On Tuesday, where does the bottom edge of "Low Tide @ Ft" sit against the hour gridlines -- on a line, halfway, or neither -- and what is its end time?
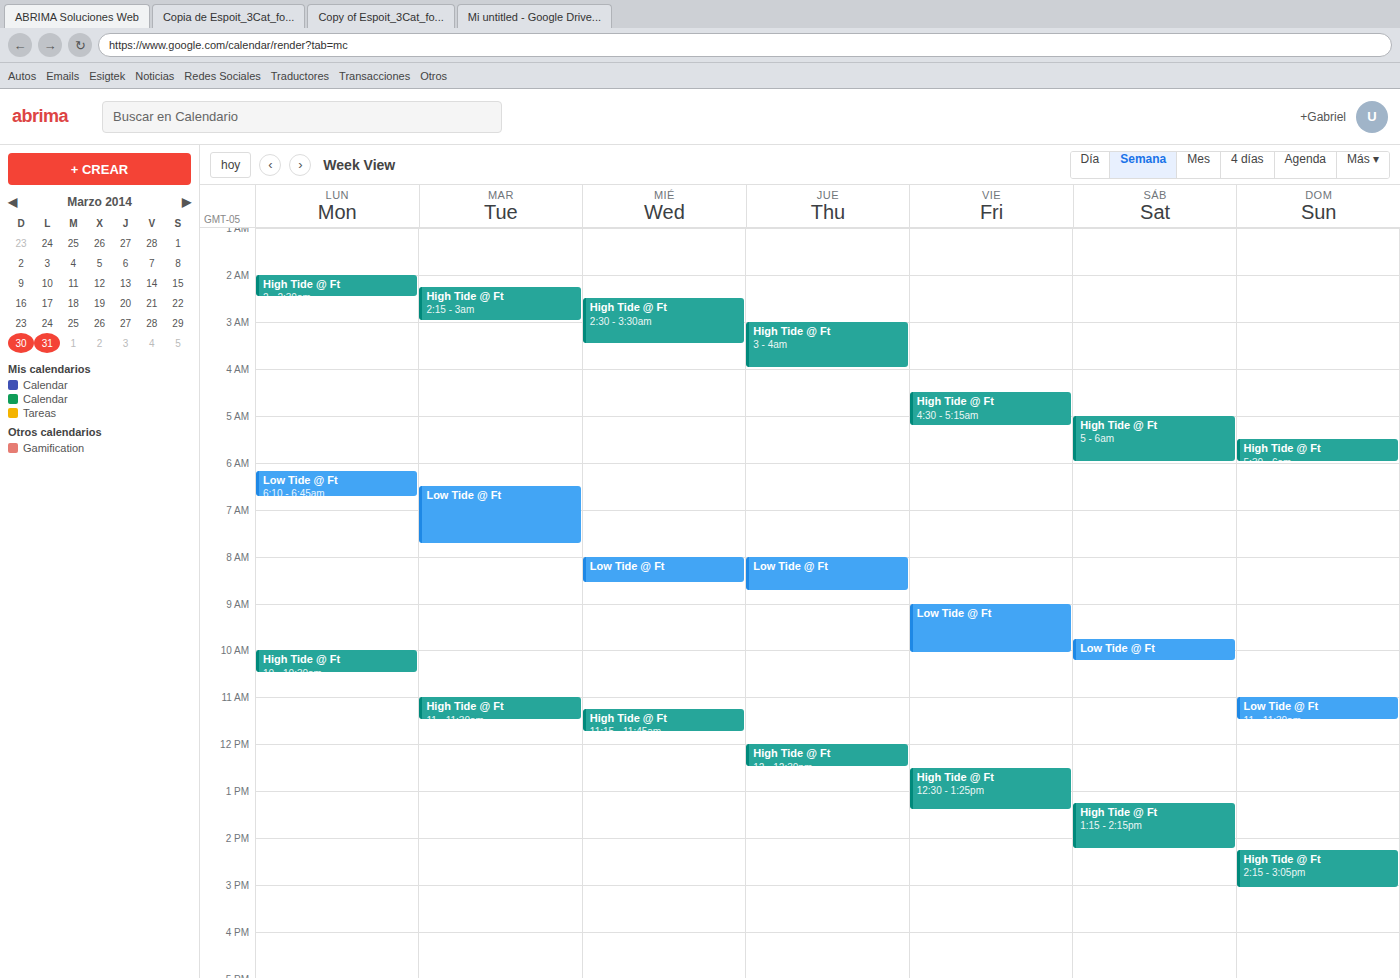
7:45 AM -- neither: three quarters of the way from the 7 AM line to the 8 AM line.